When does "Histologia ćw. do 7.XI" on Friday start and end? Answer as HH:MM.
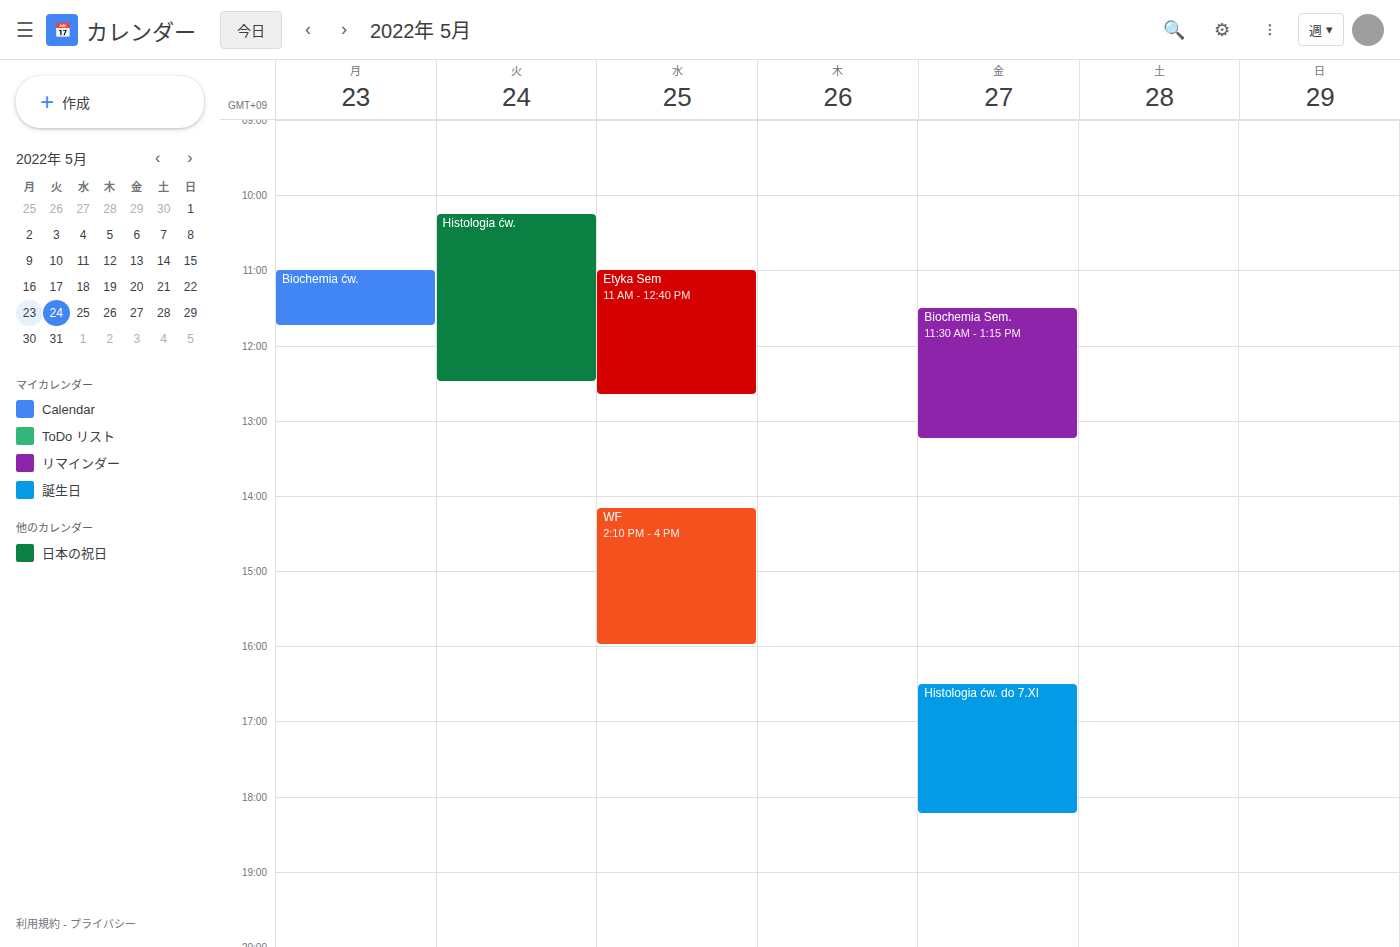
16:30 to 18:15